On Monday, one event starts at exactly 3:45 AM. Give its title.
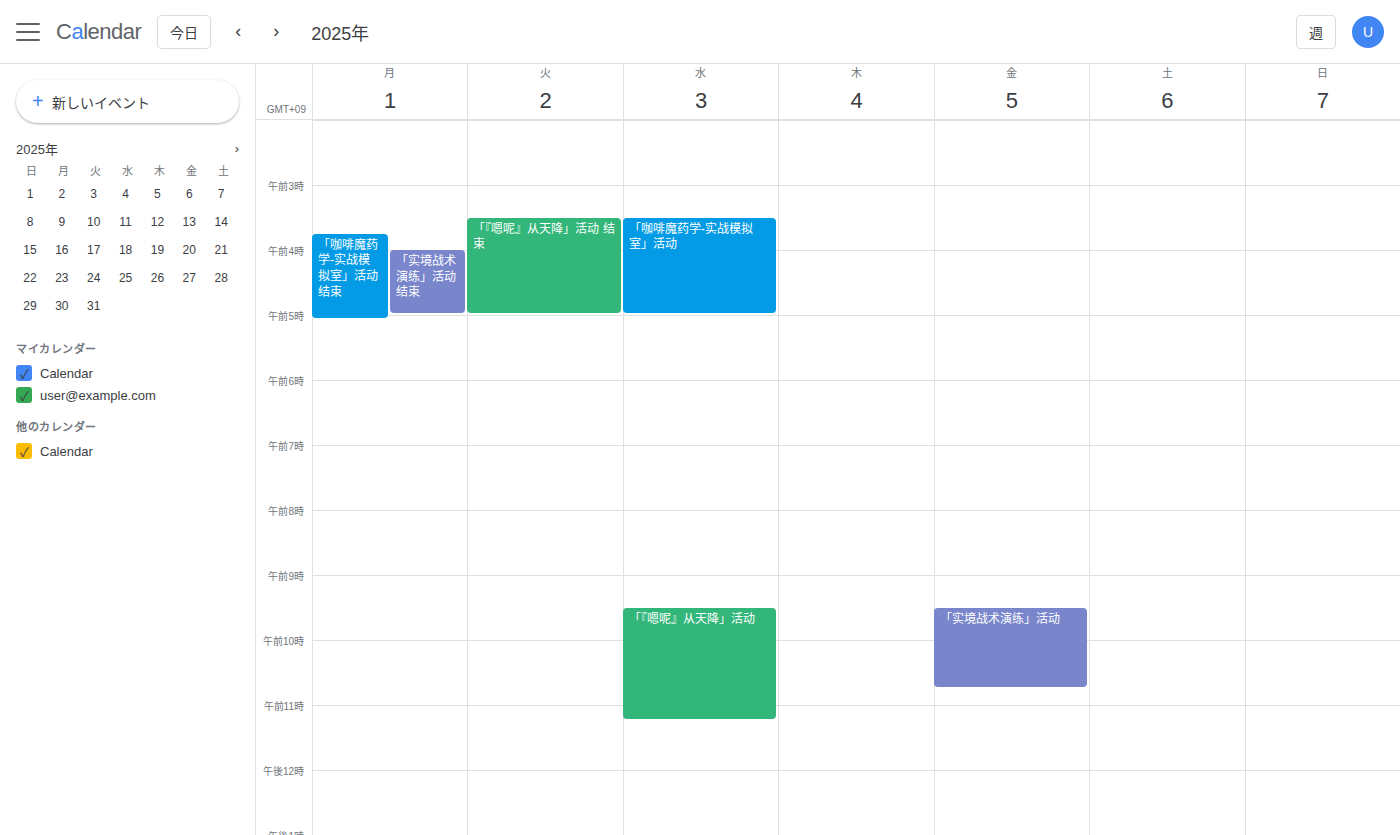
"「咖啡魔药学-实战模拟室」活动 结束"